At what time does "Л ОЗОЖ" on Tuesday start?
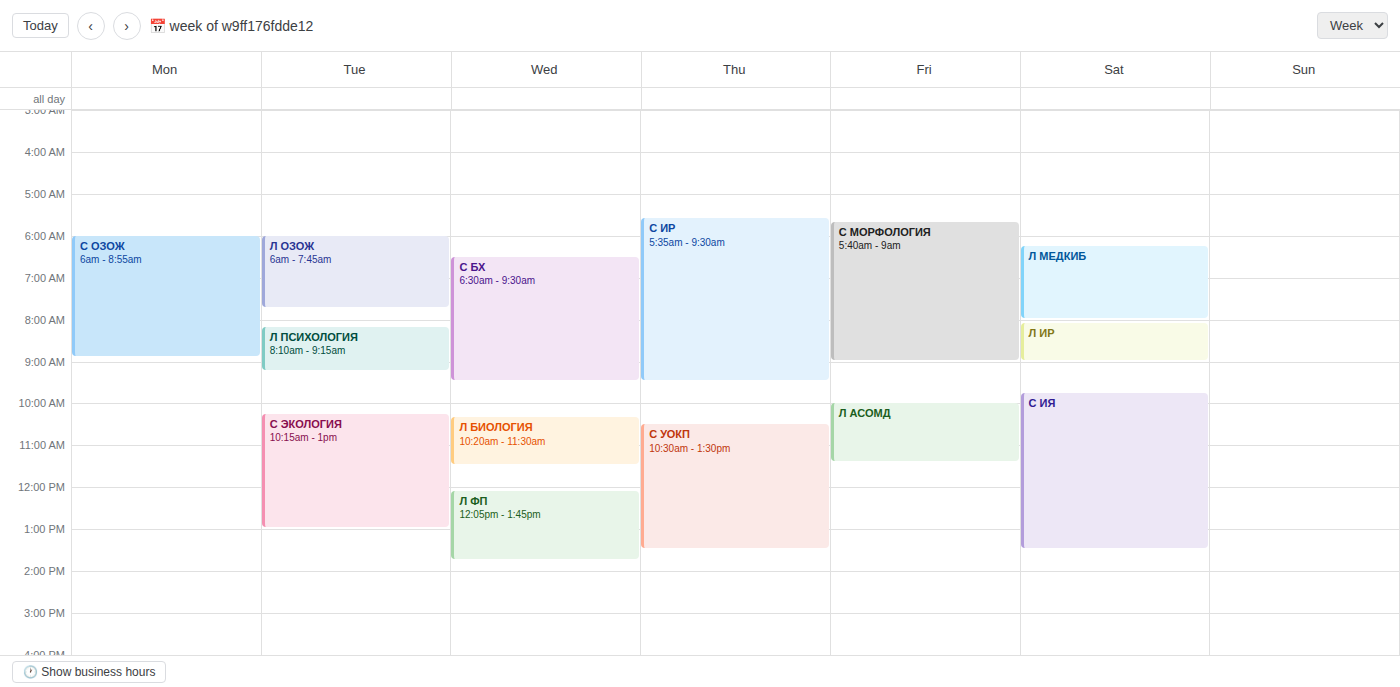
6:00 AM